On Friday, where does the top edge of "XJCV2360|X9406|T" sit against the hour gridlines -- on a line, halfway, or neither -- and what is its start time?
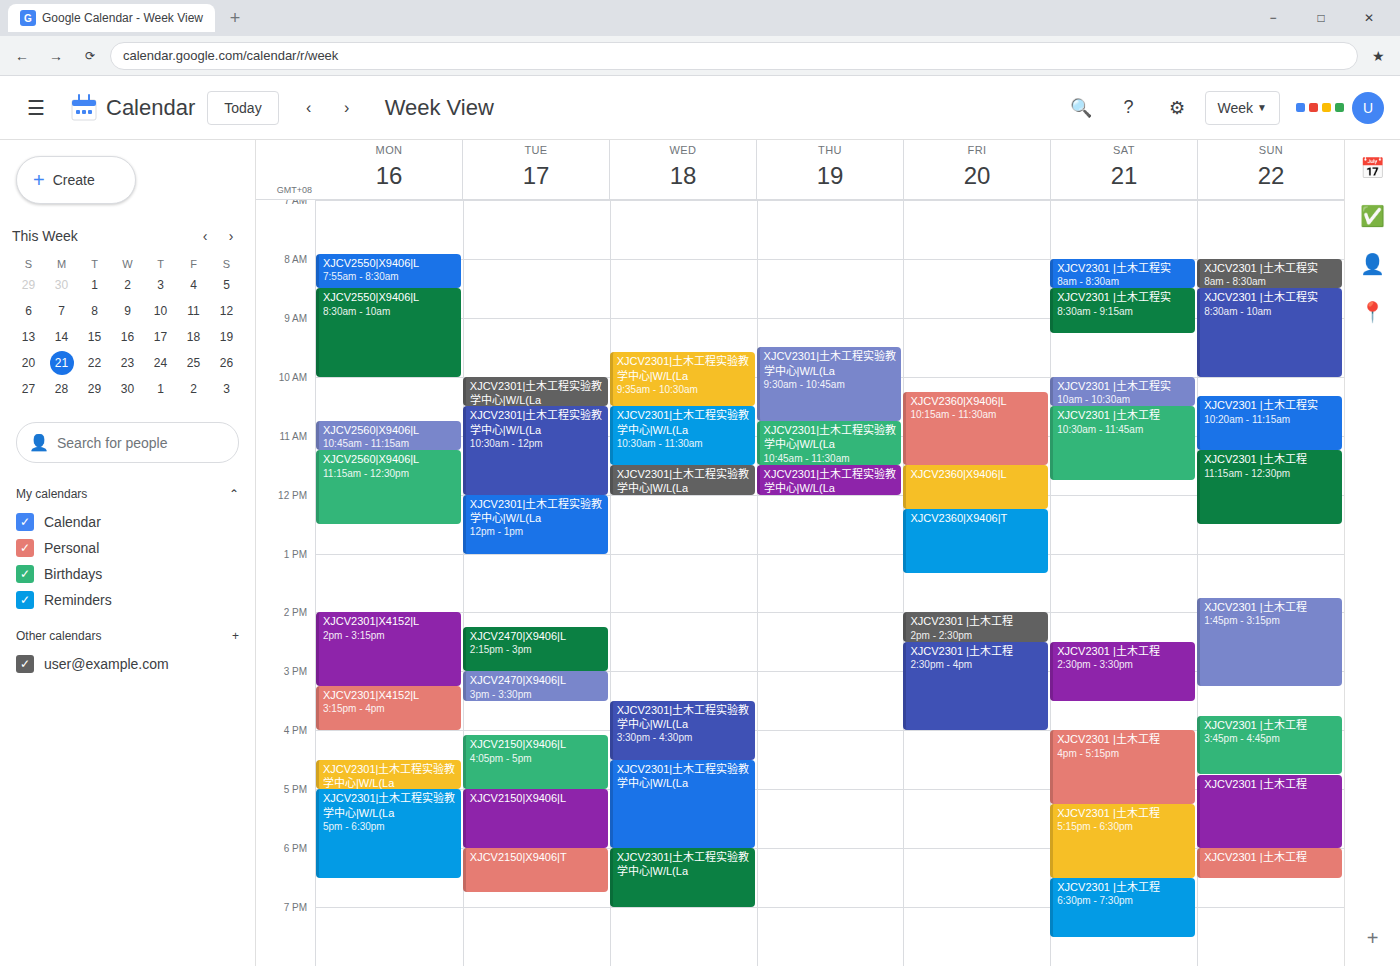
12:15 PM -- neither: a quarter of the way from the 12 PM line to the 1 PM line.